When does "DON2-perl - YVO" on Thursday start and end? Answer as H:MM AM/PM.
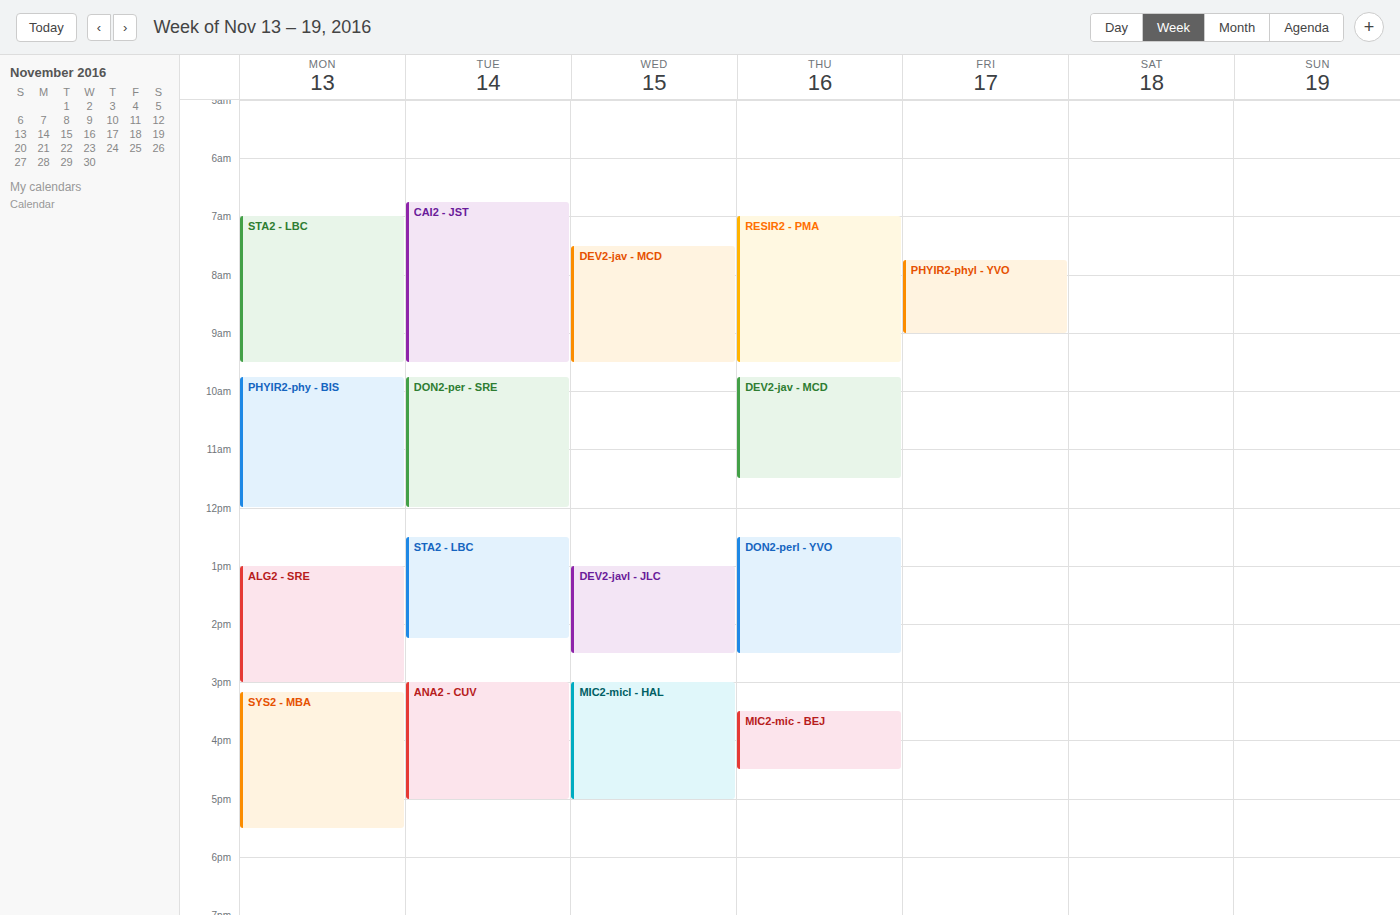
12:30 PM to 2:30 PM